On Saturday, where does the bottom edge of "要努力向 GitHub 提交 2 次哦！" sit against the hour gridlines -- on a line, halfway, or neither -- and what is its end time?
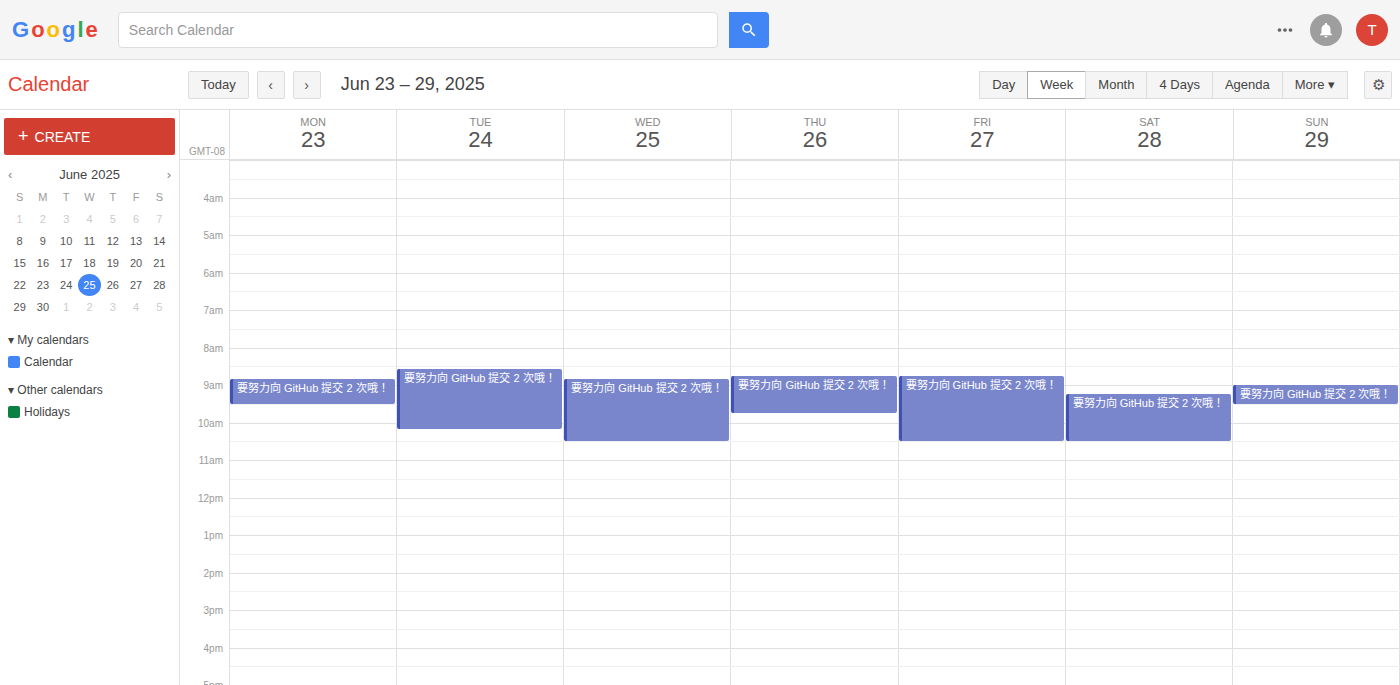
10:30 AM -- halfway between the 10 AM and 11 AM lines.